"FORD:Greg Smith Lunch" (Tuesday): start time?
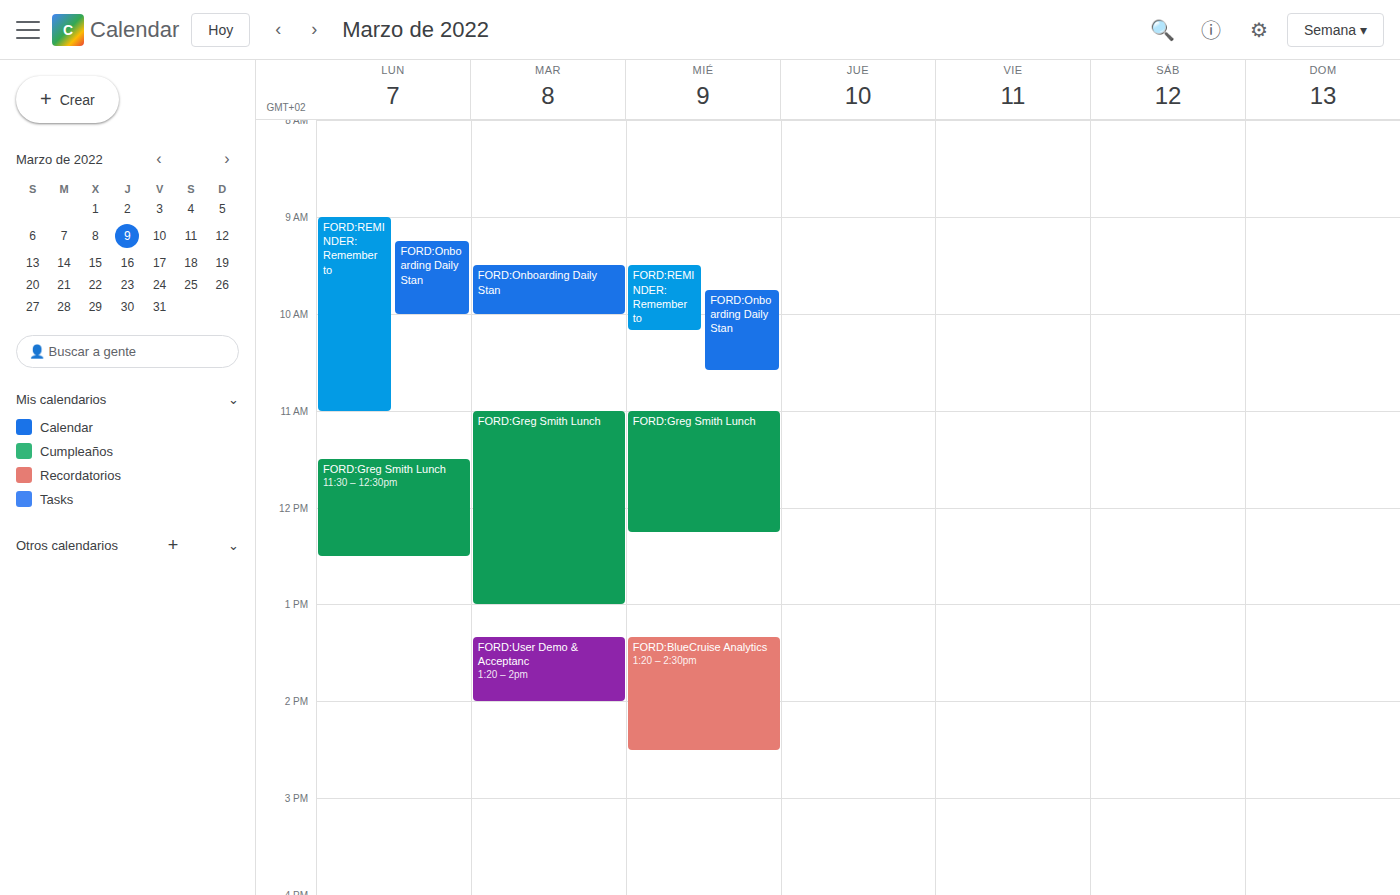
11:00 AM